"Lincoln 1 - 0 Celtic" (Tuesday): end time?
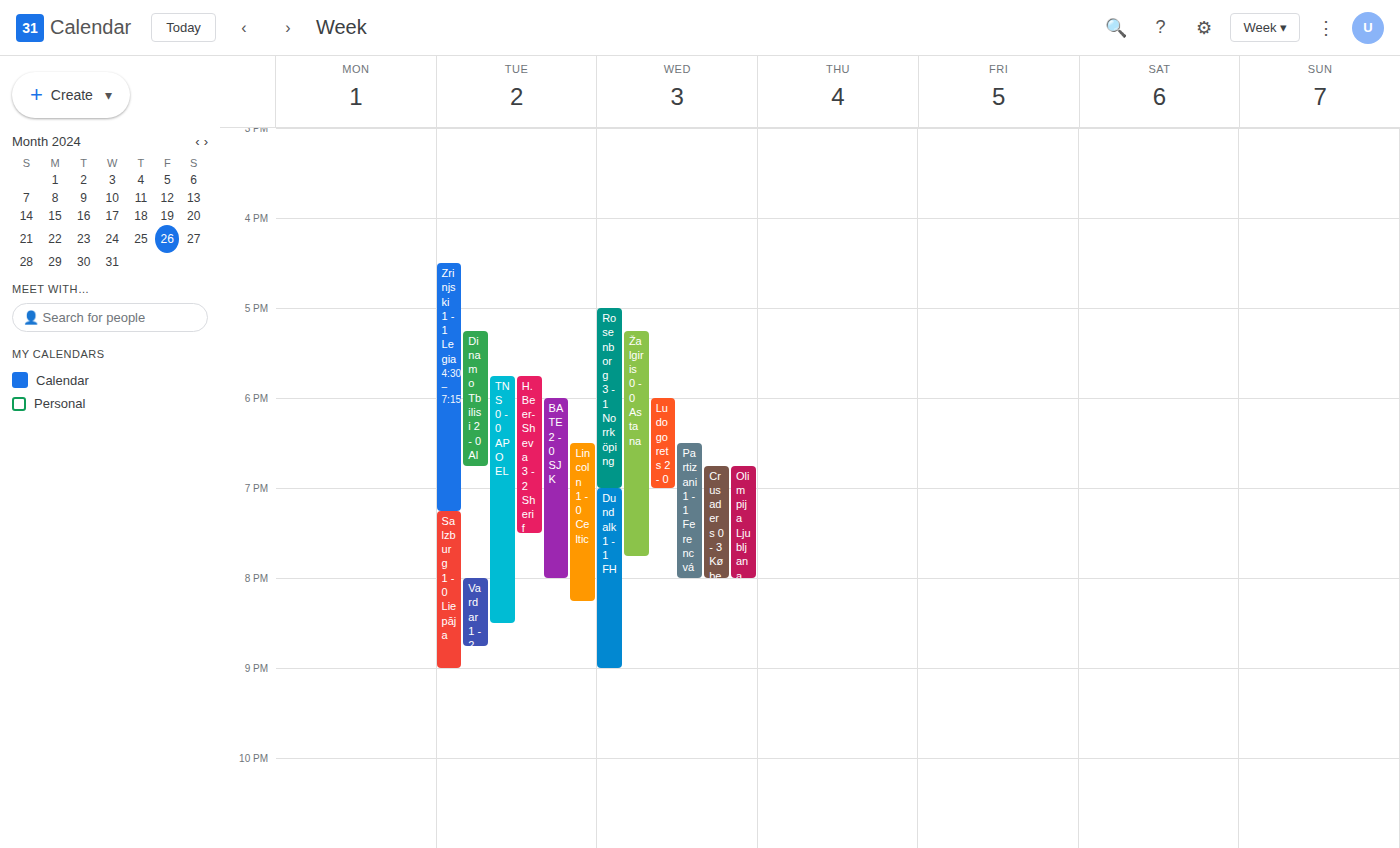
8:15 PM